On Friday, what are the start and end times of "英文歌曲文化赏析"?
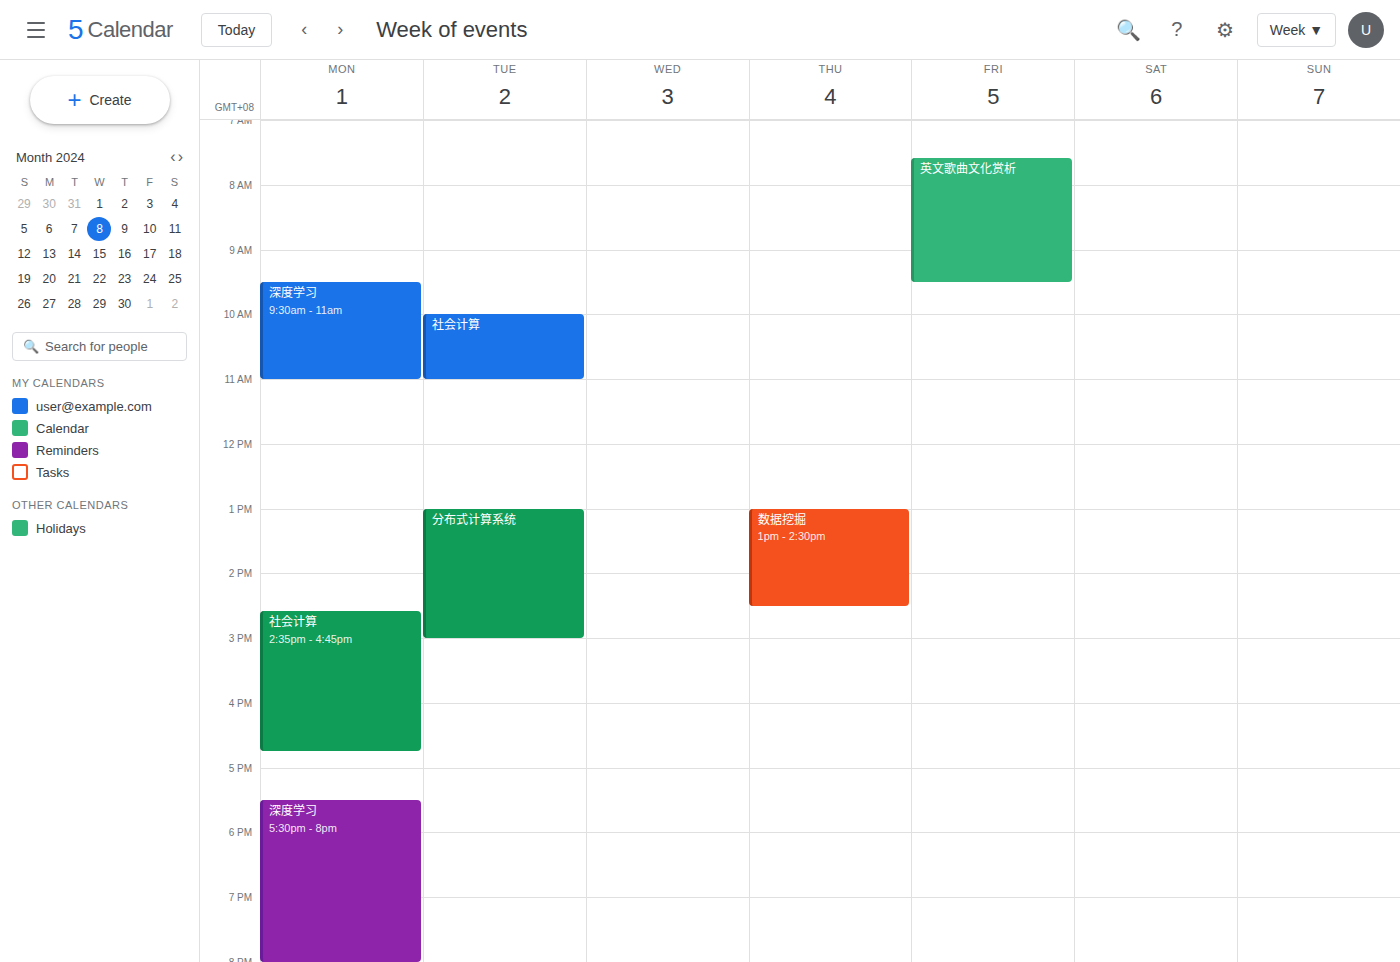
7:35 AM to 9:30 AM